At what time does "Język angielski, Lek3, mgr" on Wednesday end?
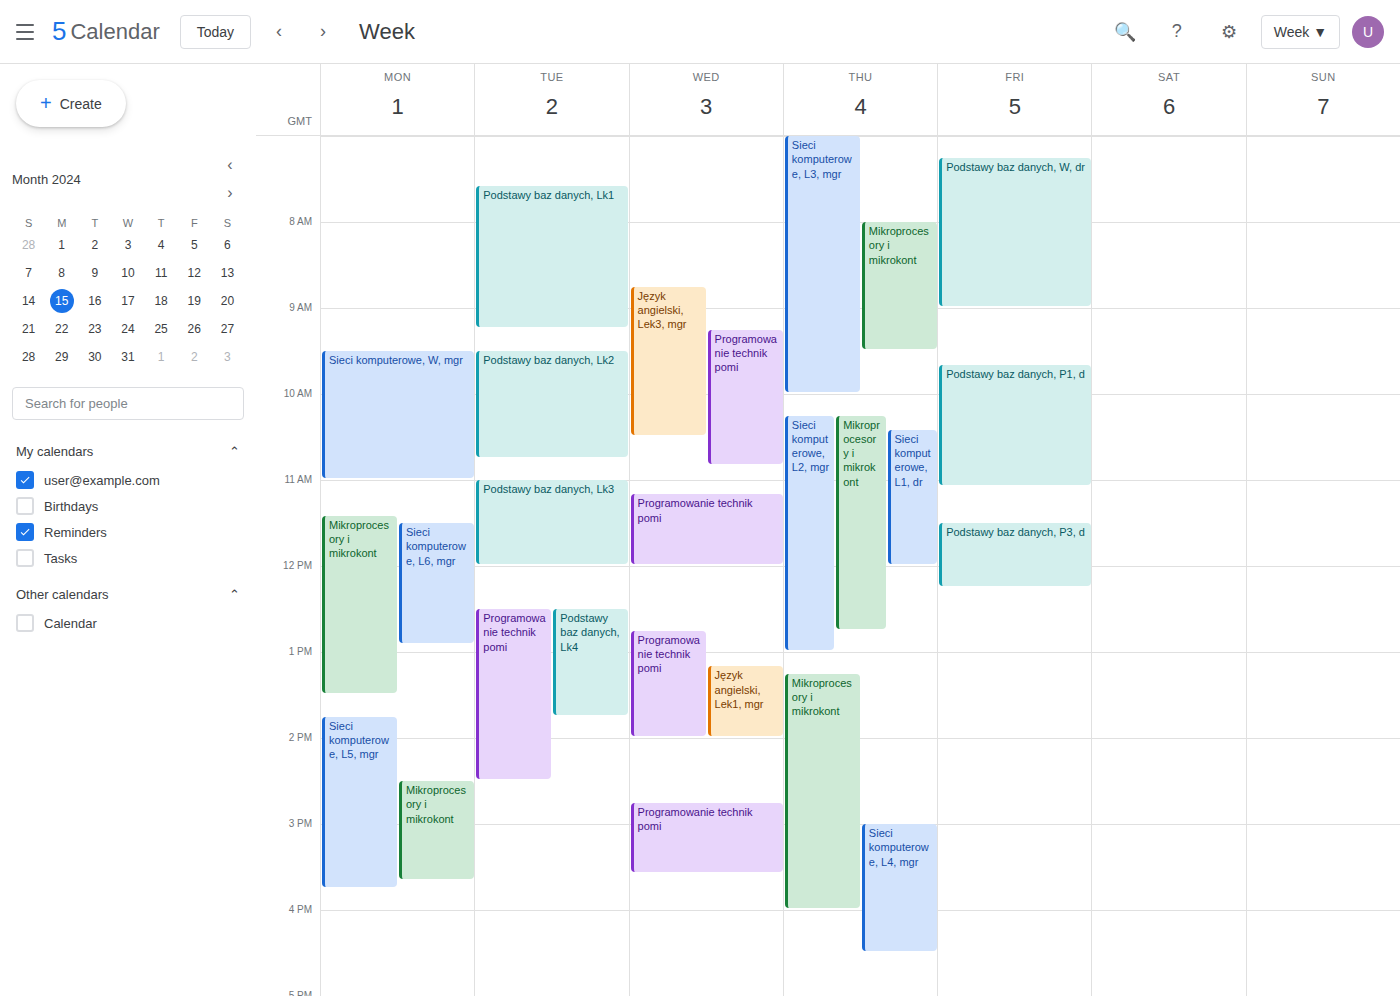
10:30 AM